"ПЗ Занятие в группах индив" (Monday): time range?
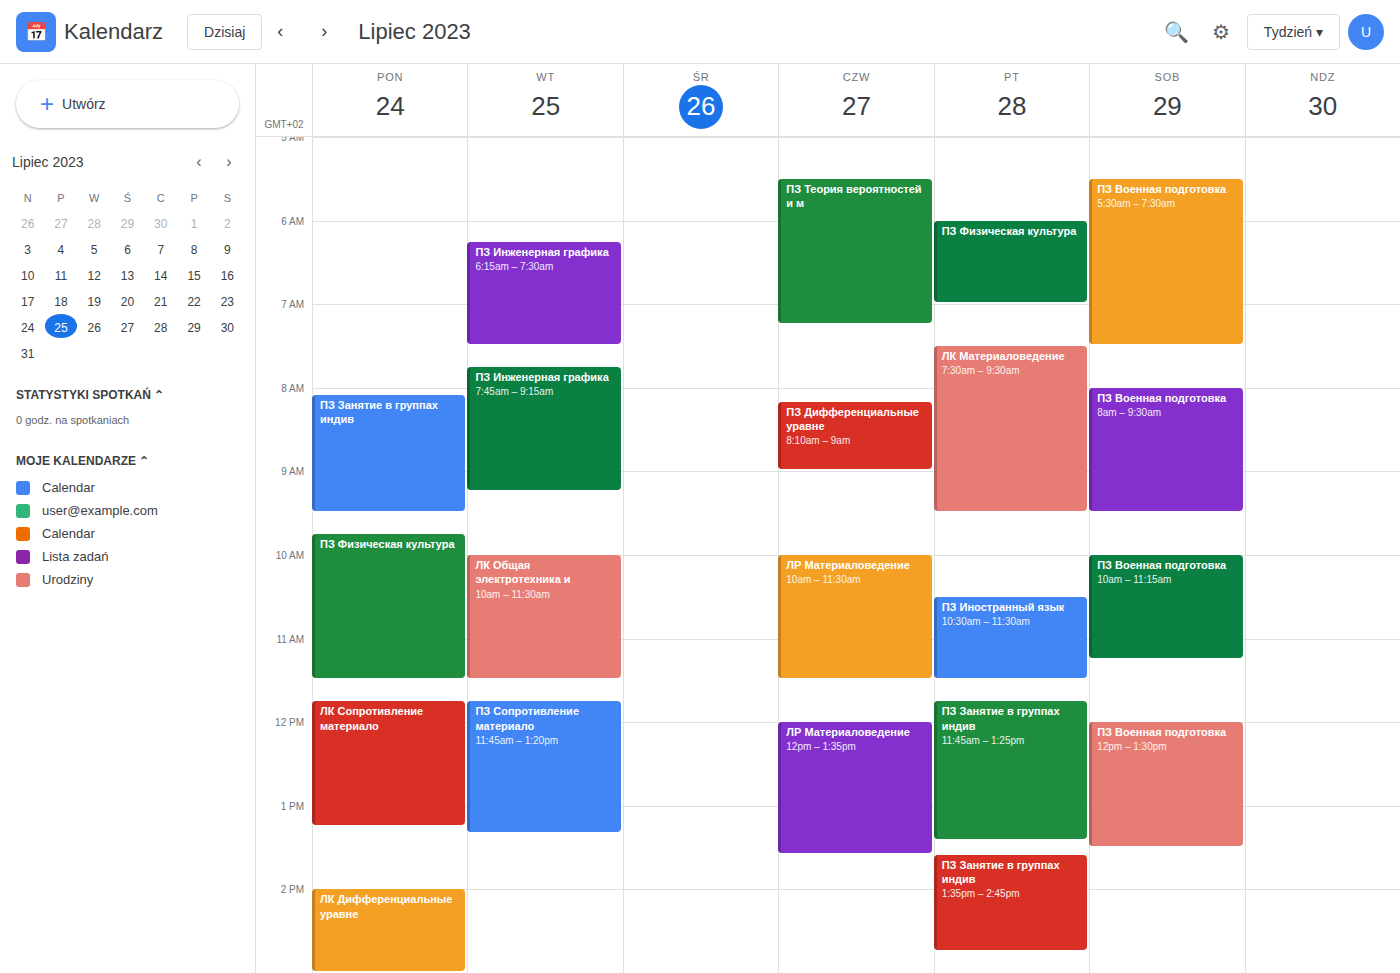
8:05 AM to 9:30 AM